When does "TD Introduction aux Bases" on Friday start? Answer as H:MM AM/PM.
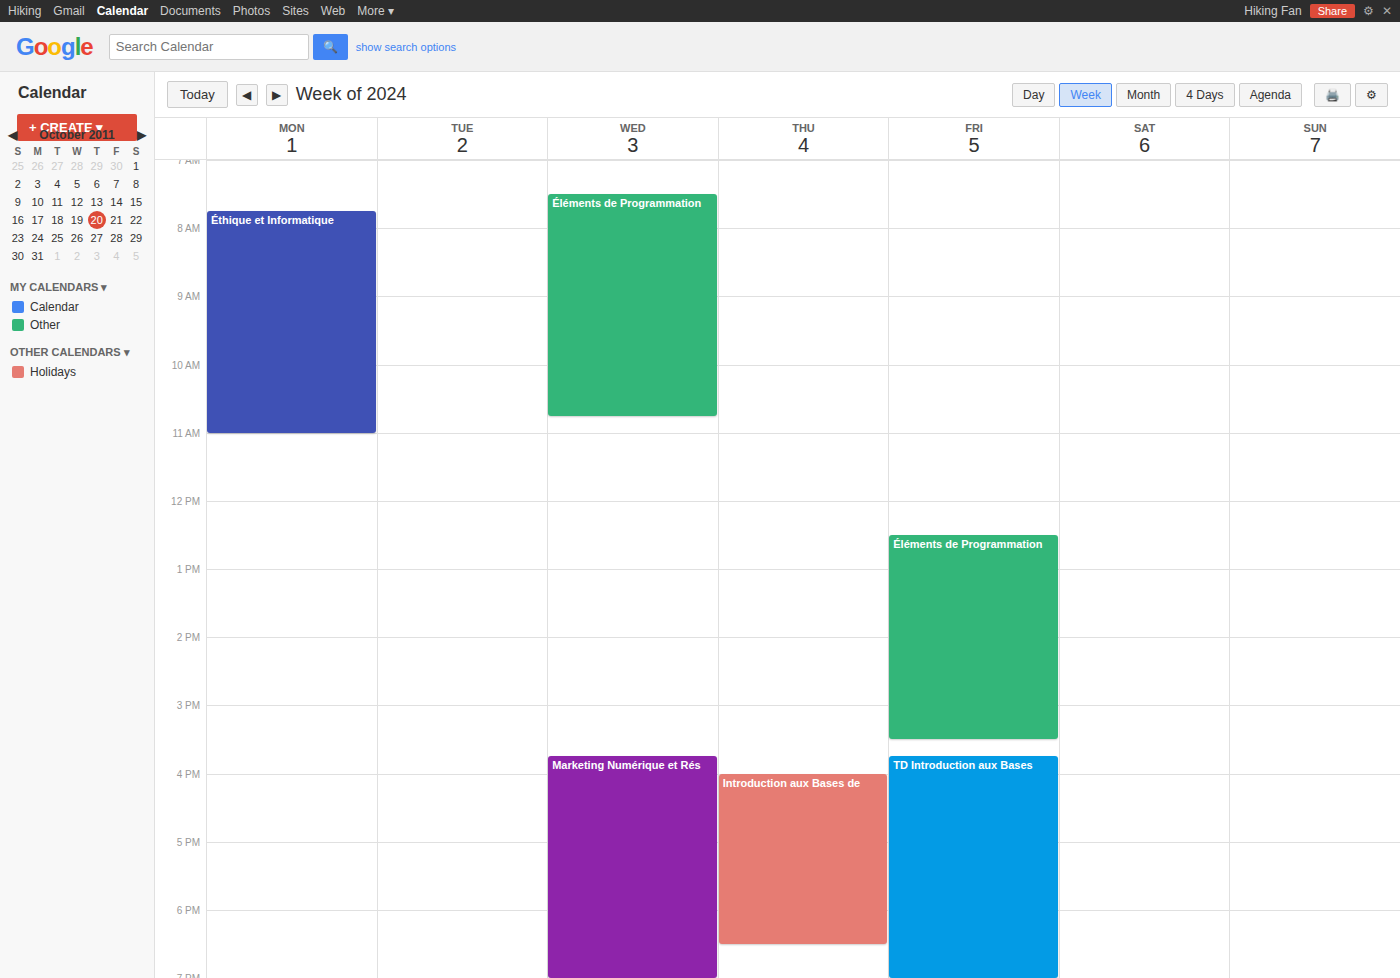
3:45 PM